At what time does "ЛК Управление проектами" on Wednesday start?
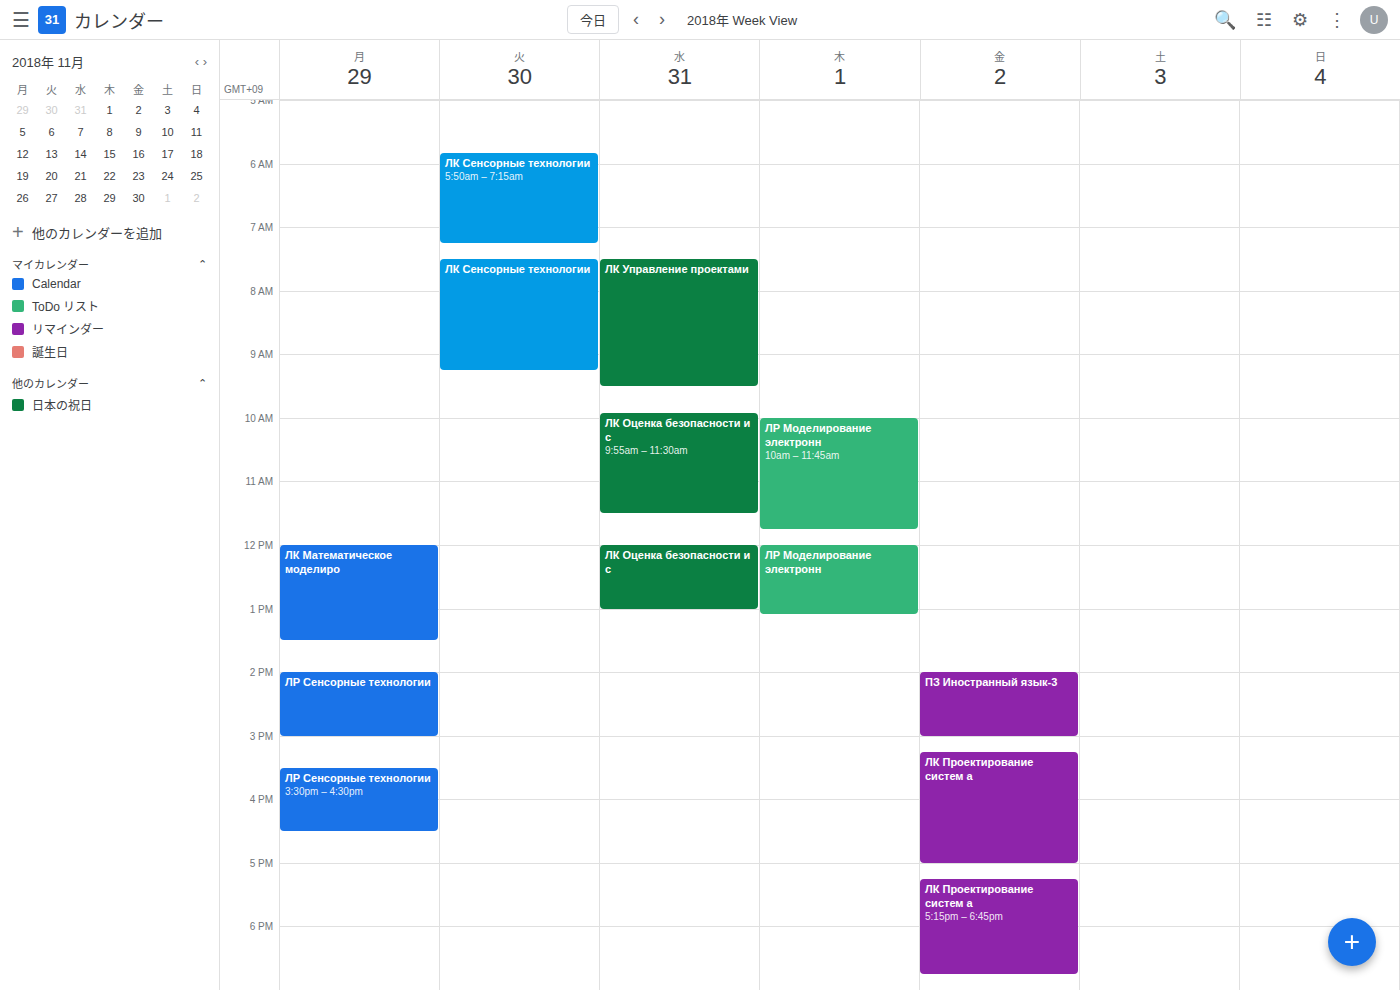
7:30 AM